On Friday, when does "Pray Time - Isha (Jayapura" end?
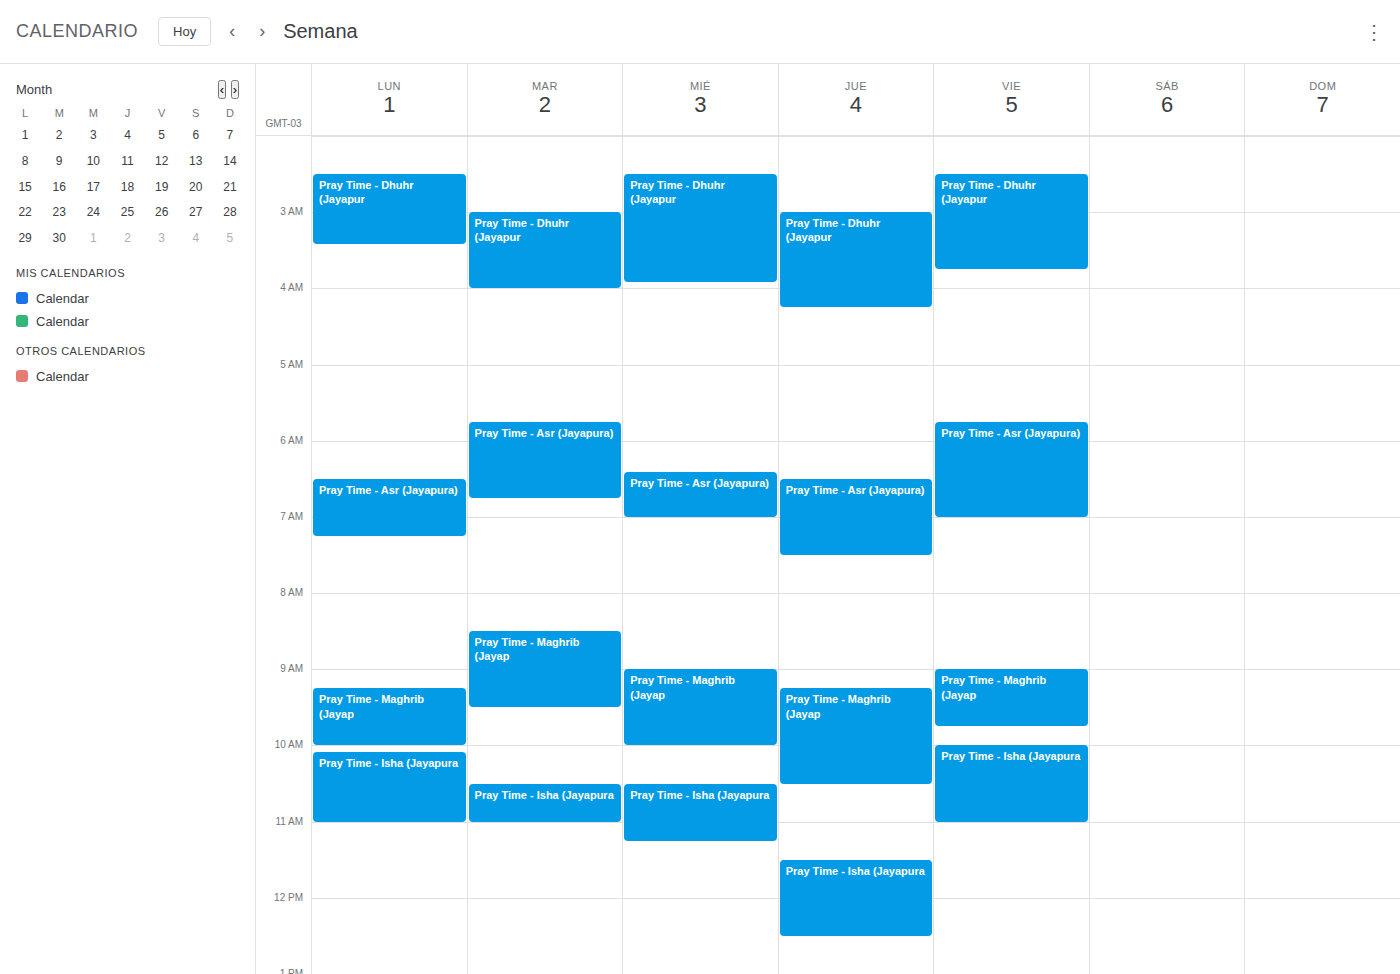
11:00 AM